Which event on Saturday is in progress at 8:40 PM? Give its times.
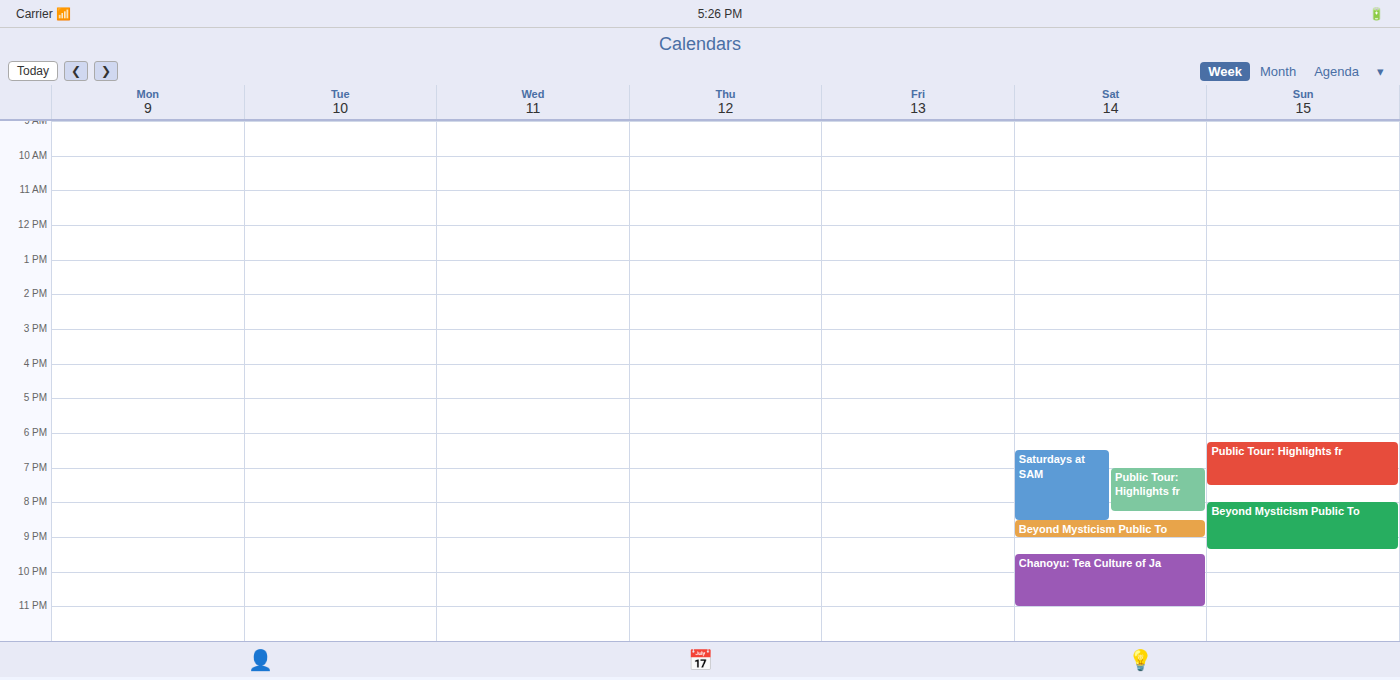
"Beyond Mysticism Public To", 8:30 PM to 9:00 PM